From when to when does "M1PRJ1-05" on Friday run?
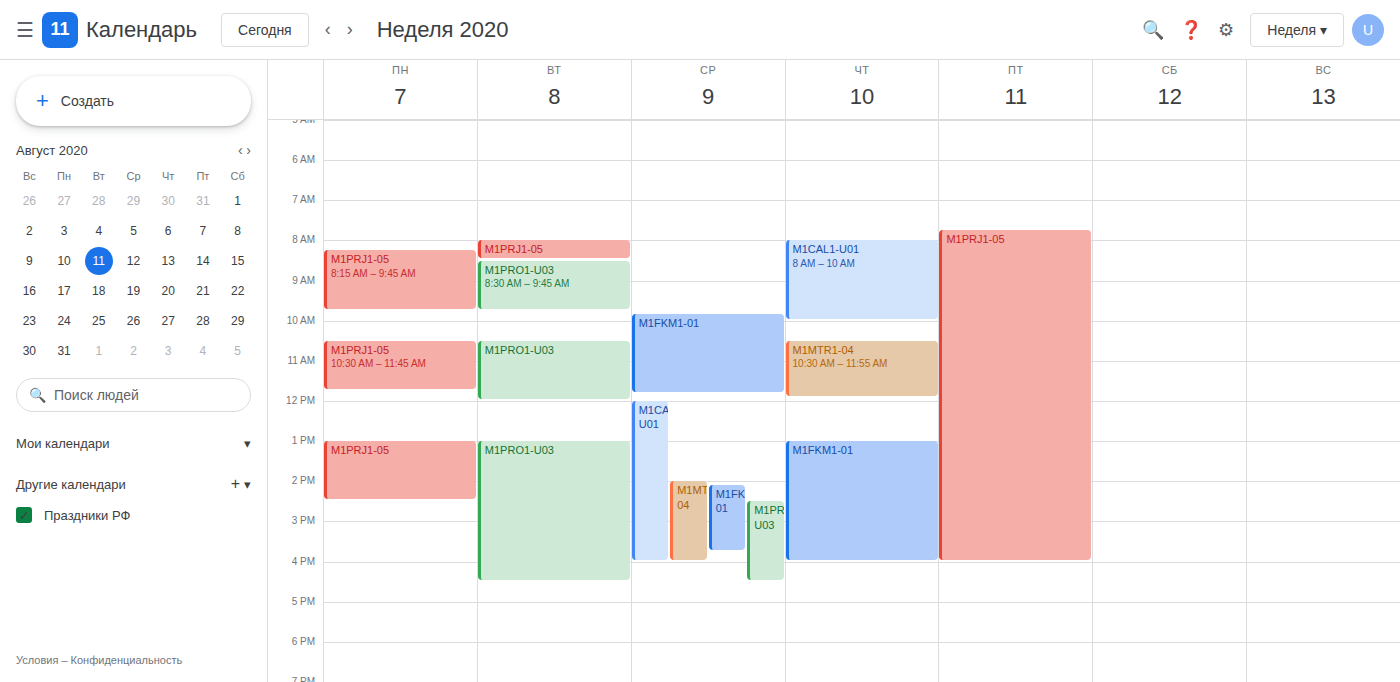
7:45 AM to 4:00 PM